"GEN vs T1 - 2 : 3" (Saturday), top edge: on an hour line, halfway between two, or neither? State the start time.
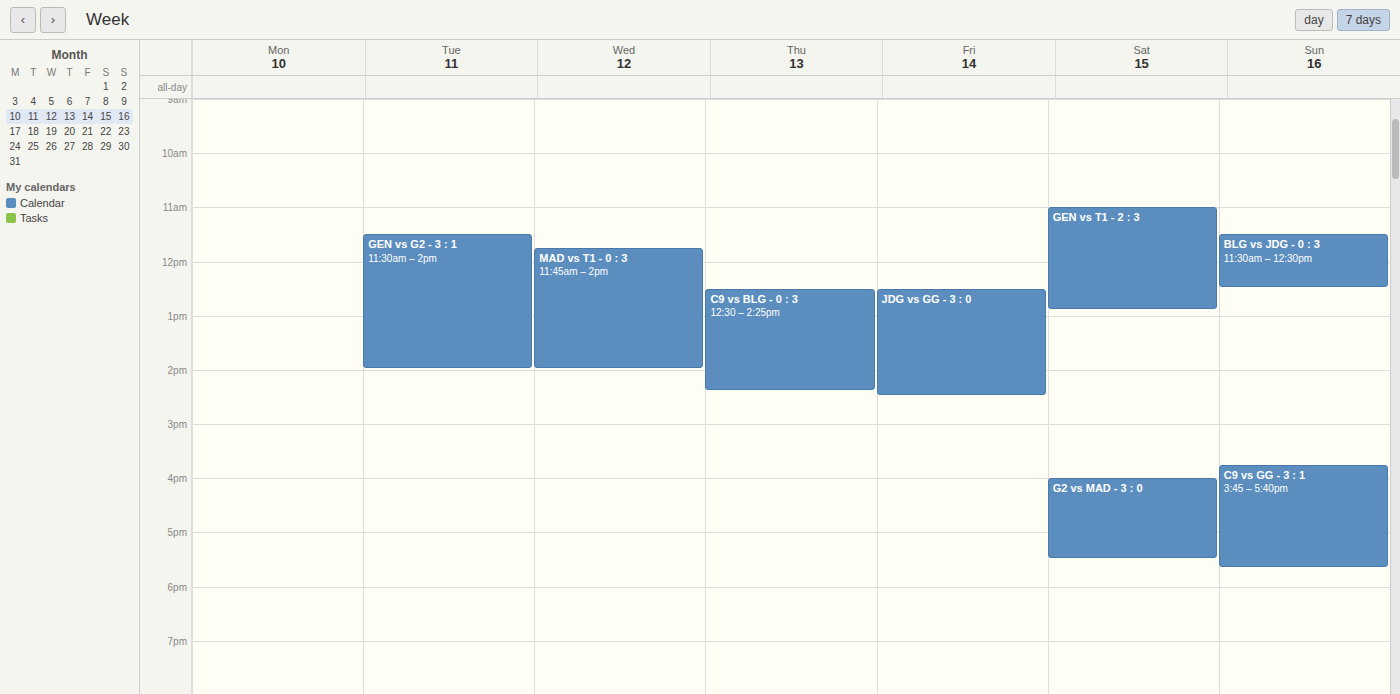
11:00 AM -- exactly on the 11 AM line.